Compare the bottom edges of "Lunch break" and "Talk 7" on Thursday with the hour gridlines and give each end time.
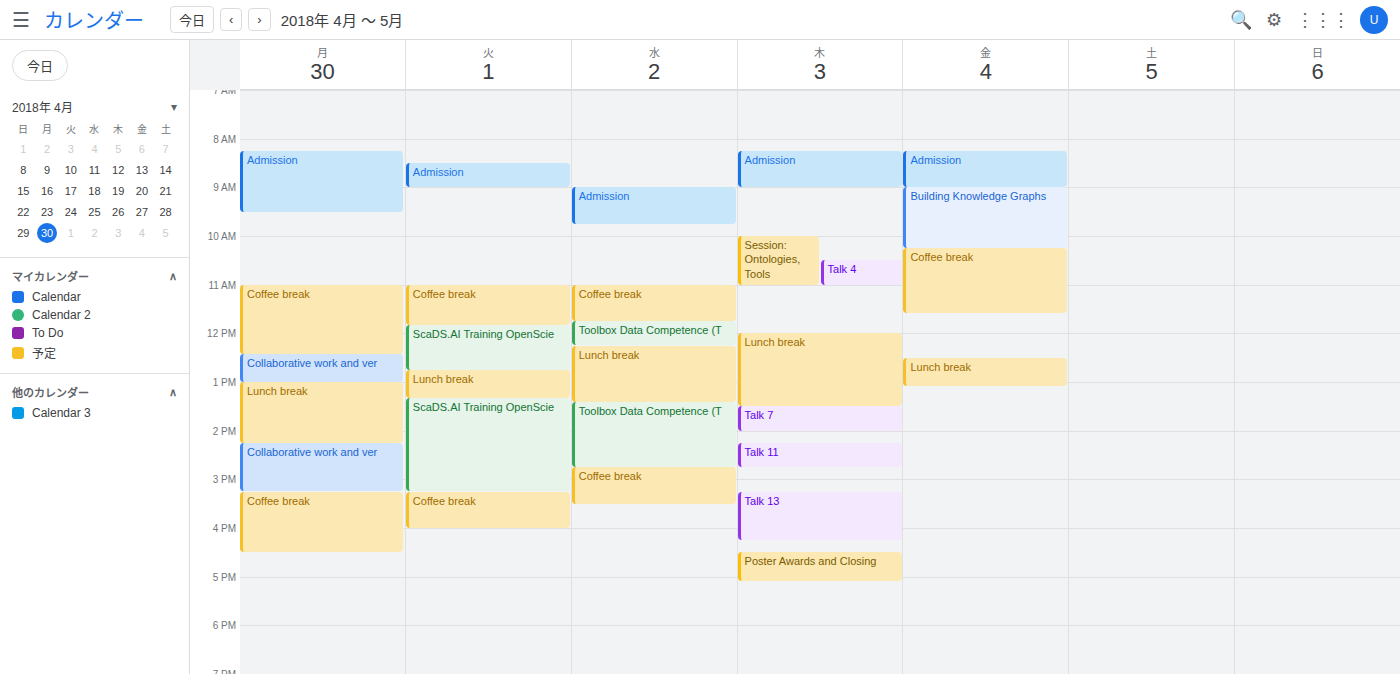
"Lunch break": 13:30, halfway between the 13:00 and 14:00 lines. "Talk 7": 14:00, exactly on the 14:00 line.